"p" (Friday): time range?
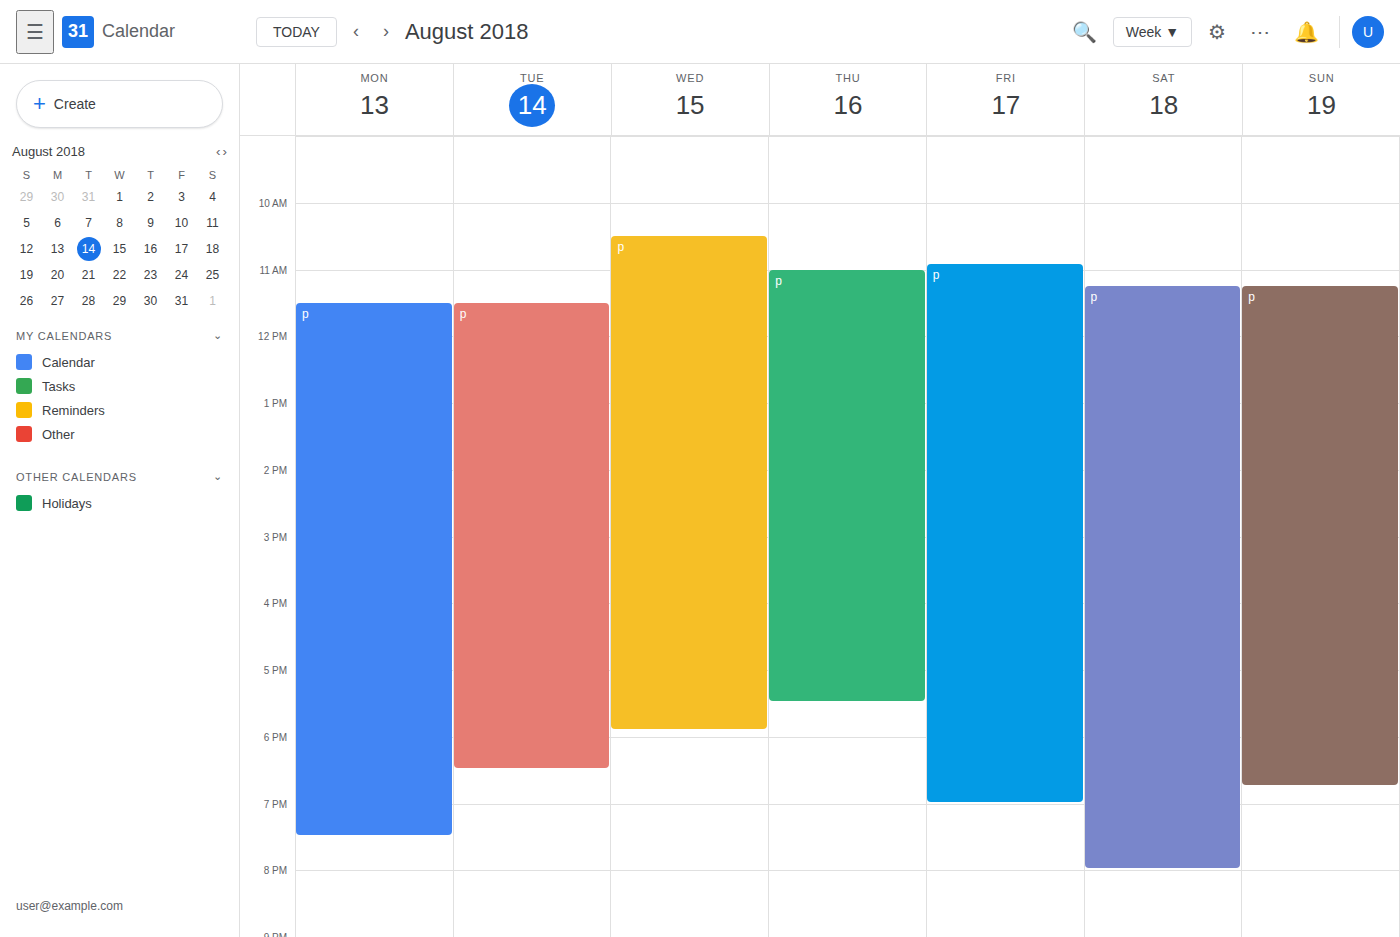
10:55 AM to 7:00 PM